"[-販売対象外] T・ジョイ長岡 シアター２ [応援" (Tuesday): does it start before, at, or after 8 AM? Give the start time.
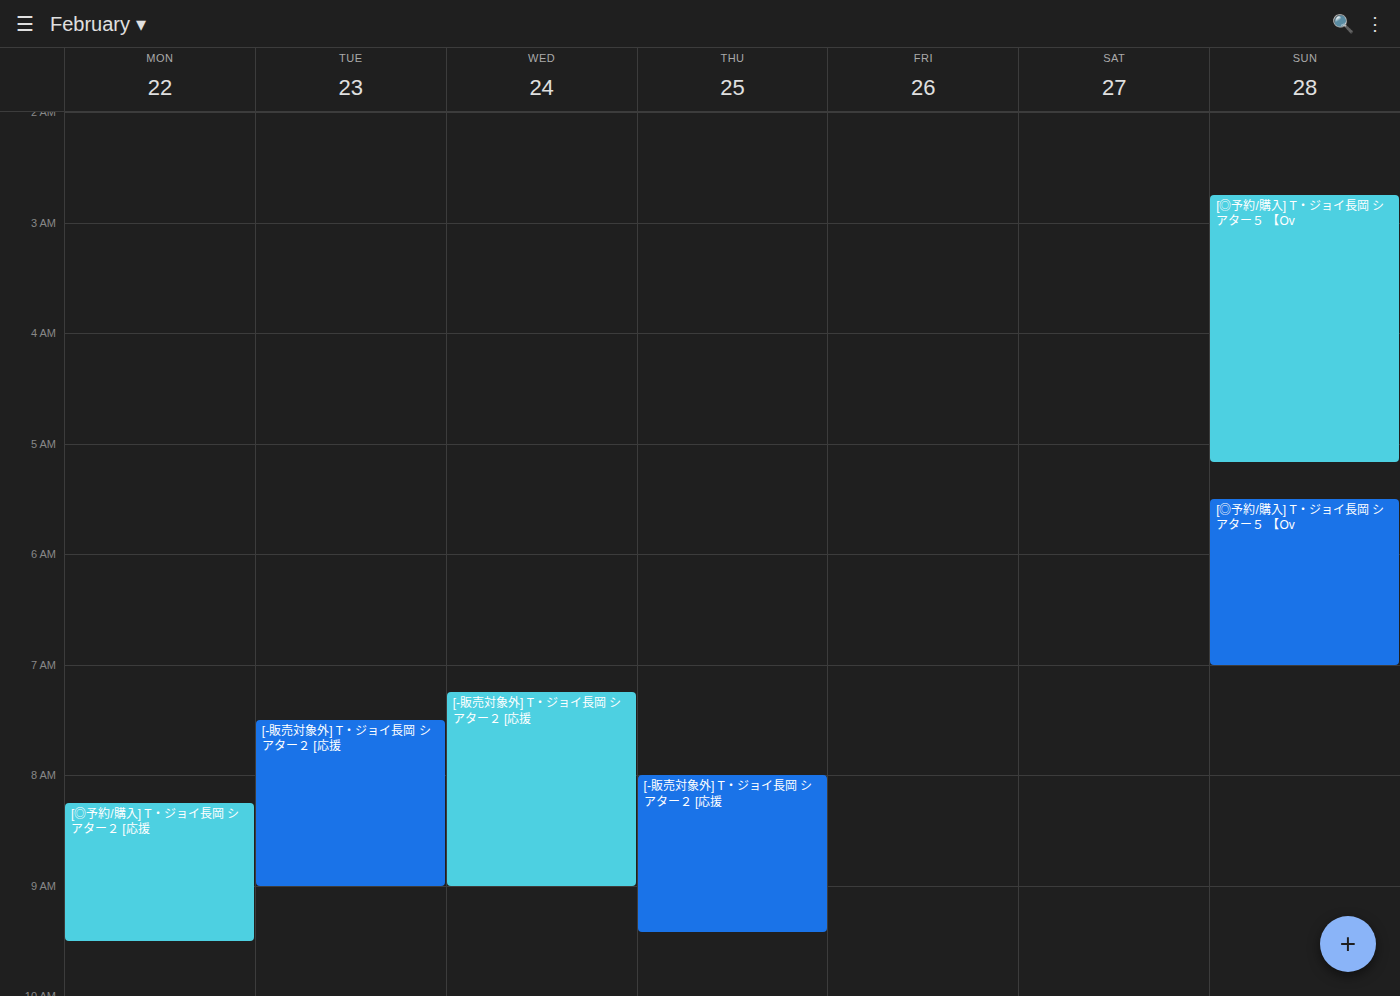
7:30 AM -- before 8 AM, 30 minutes above the 8 AM line.